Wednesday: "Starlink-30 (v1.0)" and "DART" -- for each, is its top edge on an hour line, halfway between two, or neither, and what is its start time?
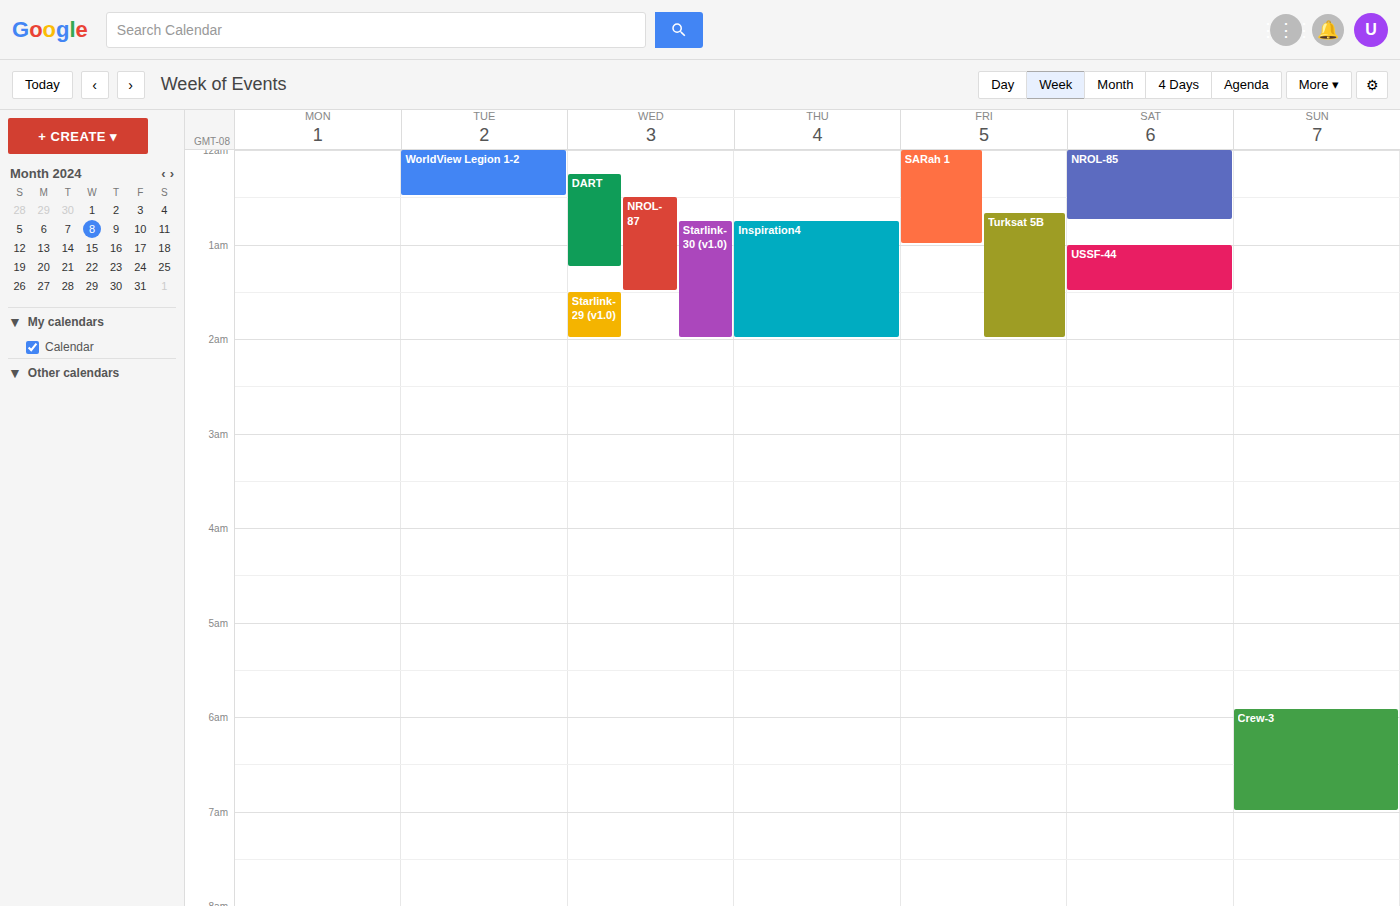
"Starlink-30 (v1.0)": 12:45 AM, neither: three quarters of the way from the 12 AM line to the 1 AM line. "DART": 12:15 AM, neither: a quarter of the way from the 12 AM line to the 1 AM line.